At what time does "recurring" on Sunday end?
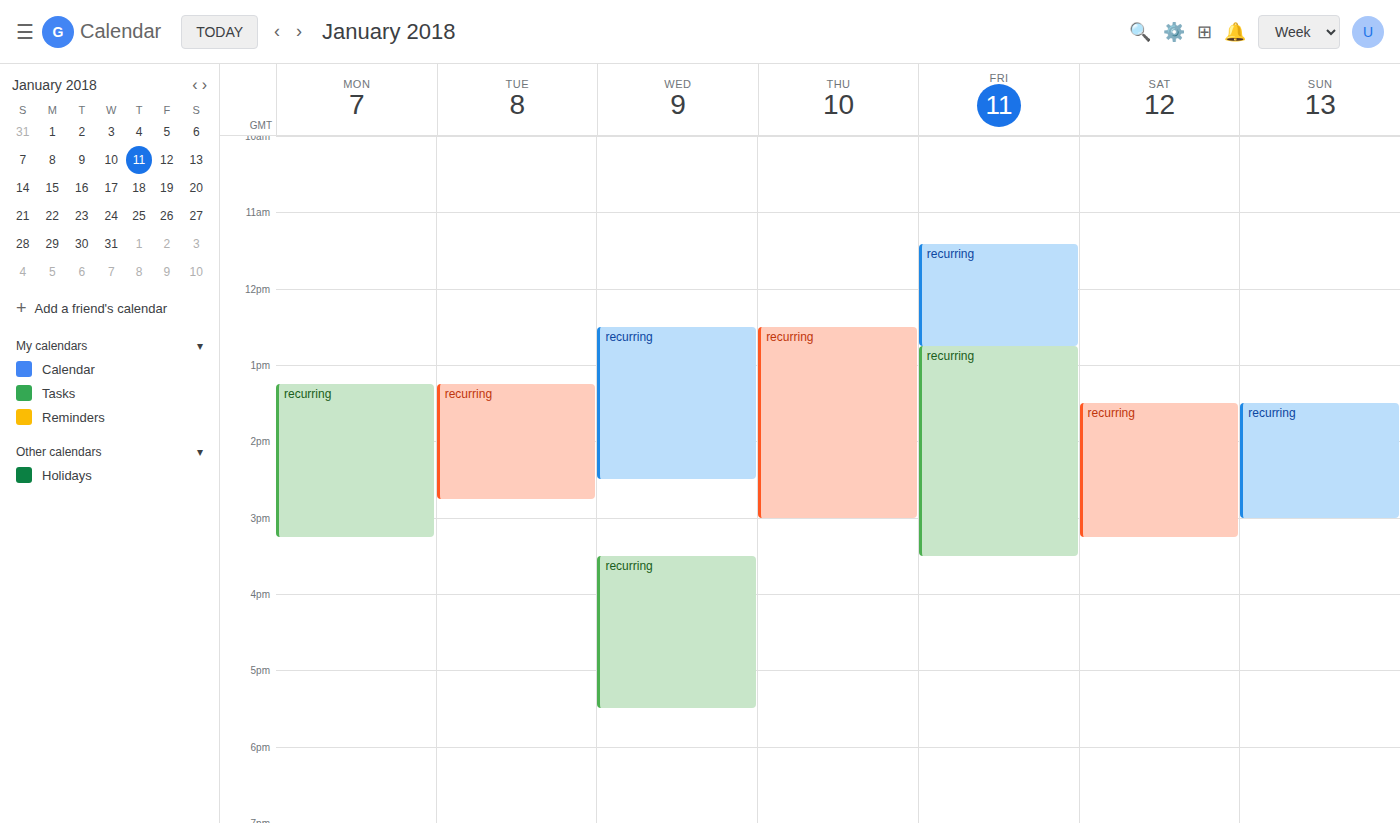
15:00